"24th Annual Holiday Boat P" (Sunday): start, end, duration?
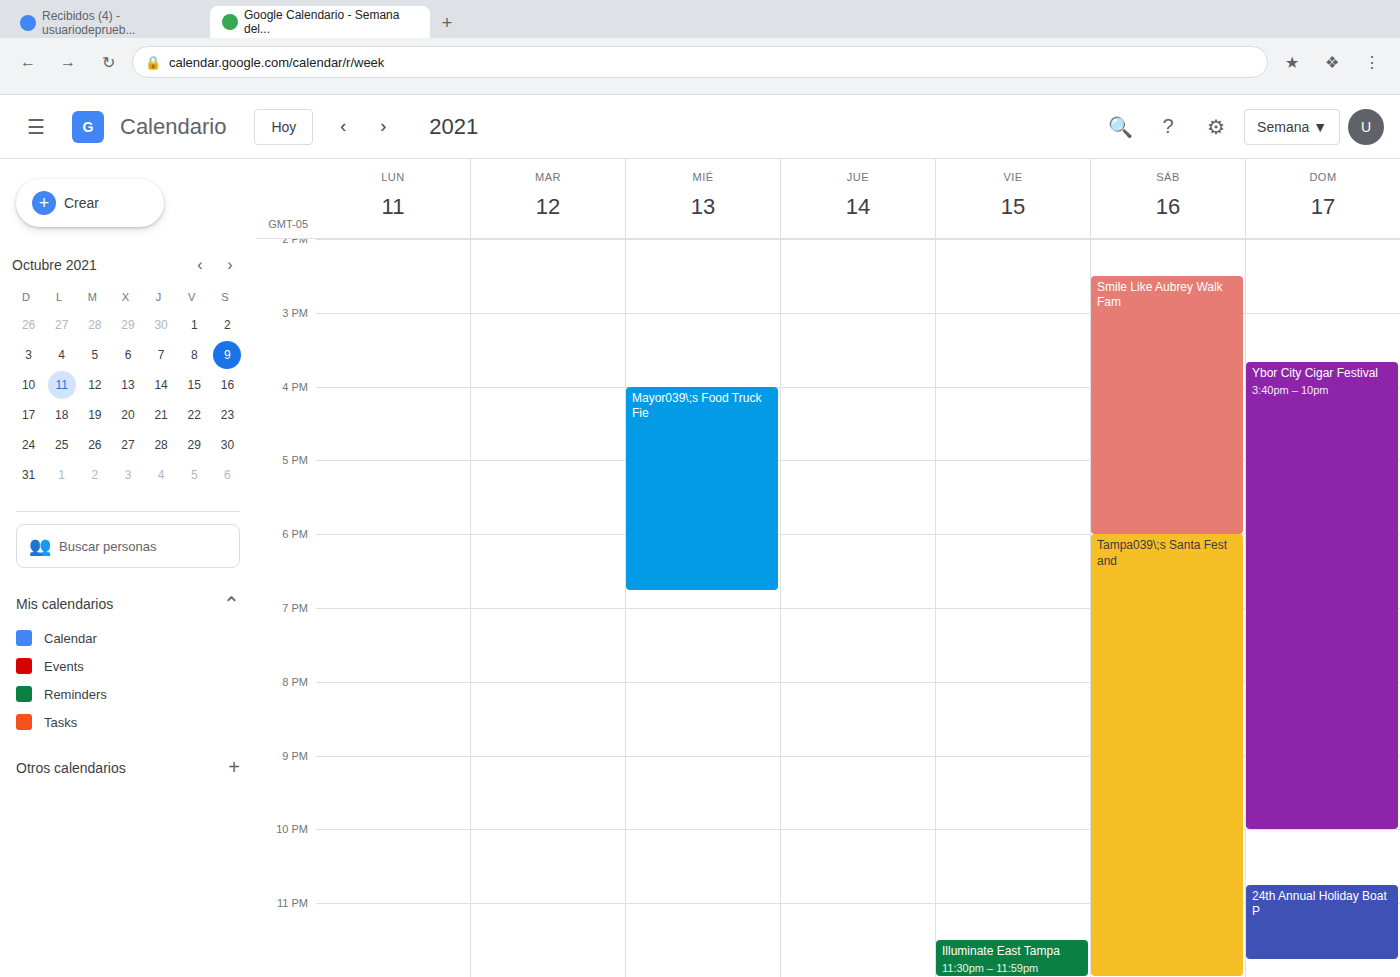
10:45 PM to 11:45 PM, 1 hour